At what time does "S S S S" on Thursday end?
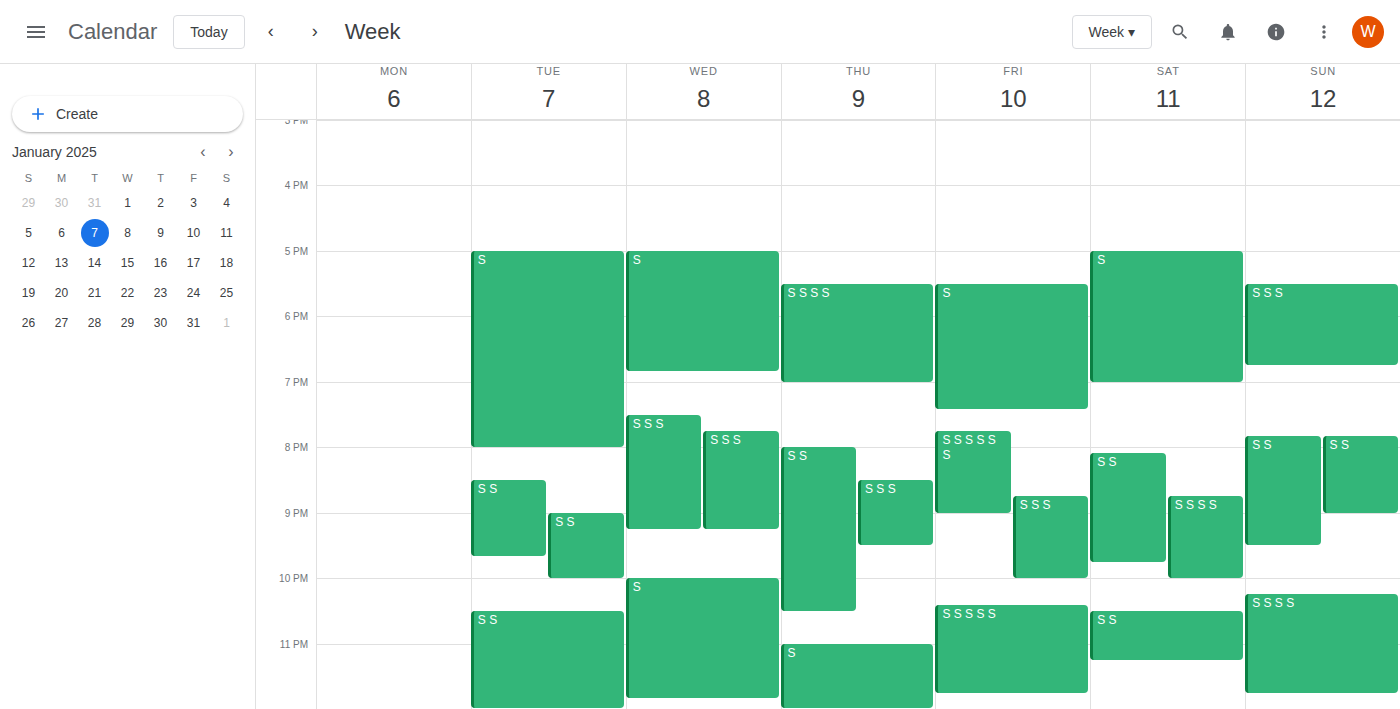
7:00 PM